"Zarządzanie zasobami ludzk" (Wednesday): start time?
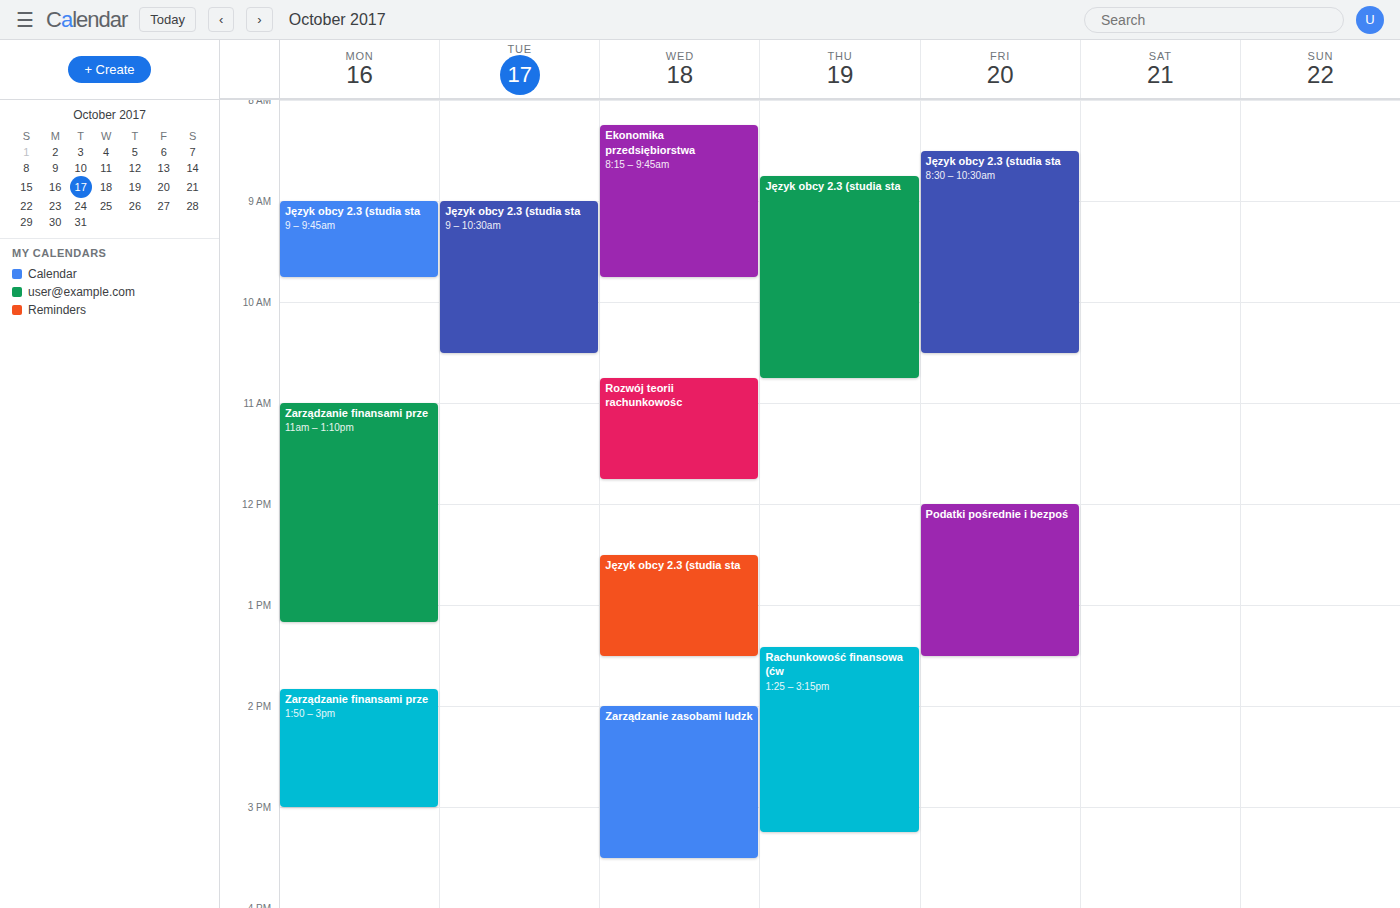
2:00 PM